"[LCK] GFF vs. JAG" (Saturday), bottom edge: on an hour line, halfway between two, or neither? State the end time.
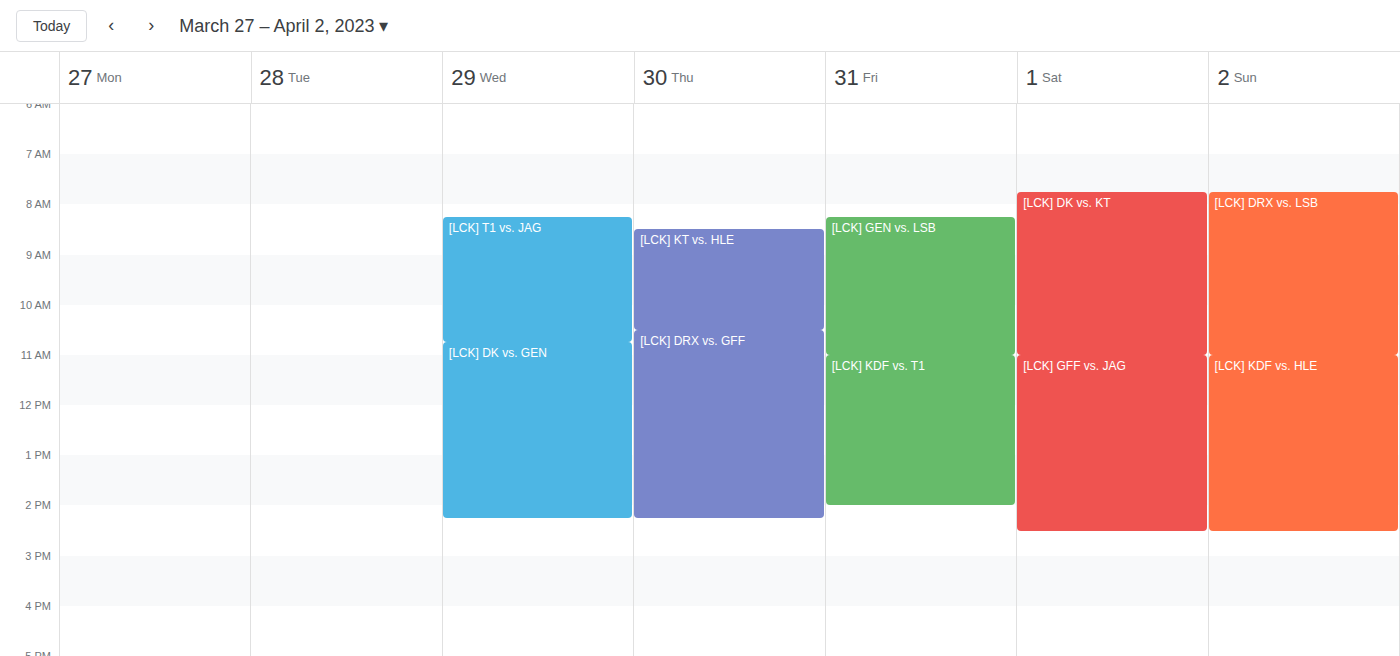
2:30 PM -- halfway between the 2 PM and 3 PM lines.